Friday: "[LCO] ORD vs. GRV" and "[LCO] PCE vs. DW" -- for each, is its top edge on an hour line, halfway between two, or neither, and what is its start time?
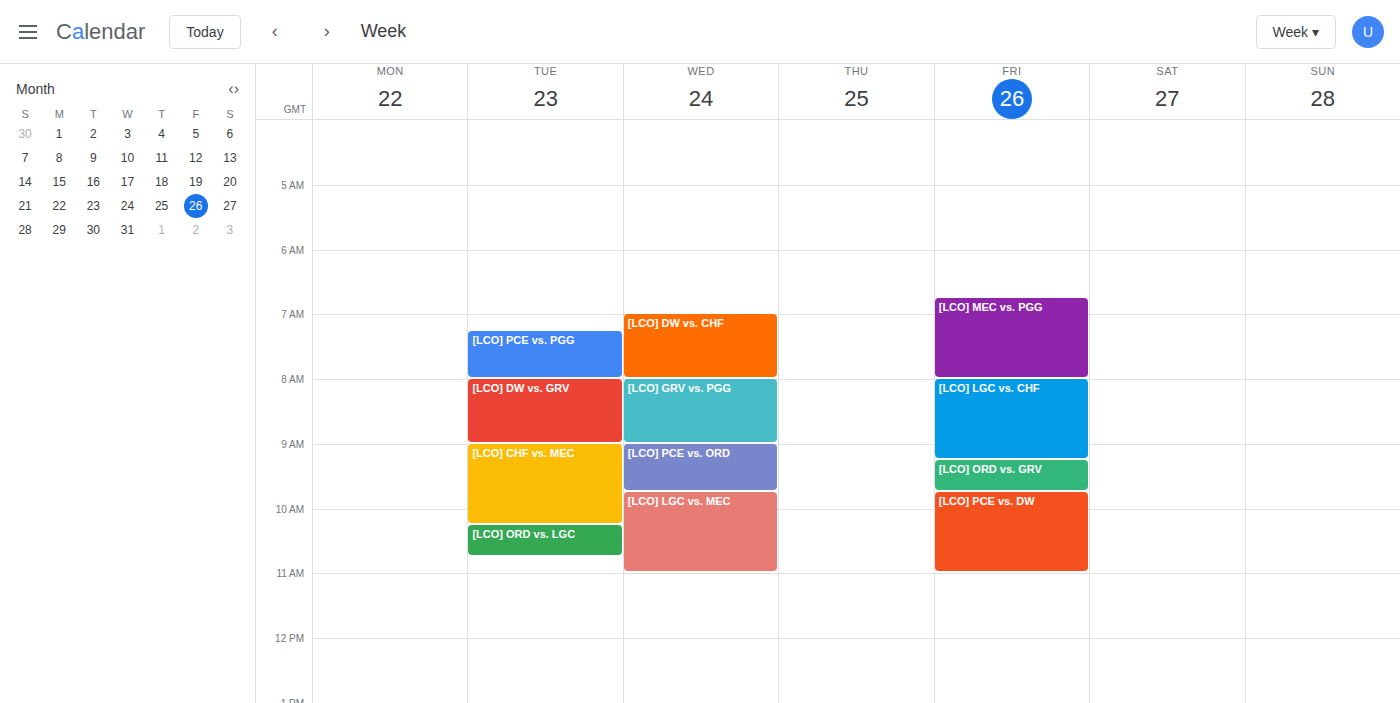
"[LCO] ORD vs. GRV": 9:15 AM, neither: a quarter of the way from the 9 AM line to the 10 AM line. "[LCO] PCE vs. DW": 9:45 AM, neither: three quarters of the way from the 9 AM line to the 10 AM line.